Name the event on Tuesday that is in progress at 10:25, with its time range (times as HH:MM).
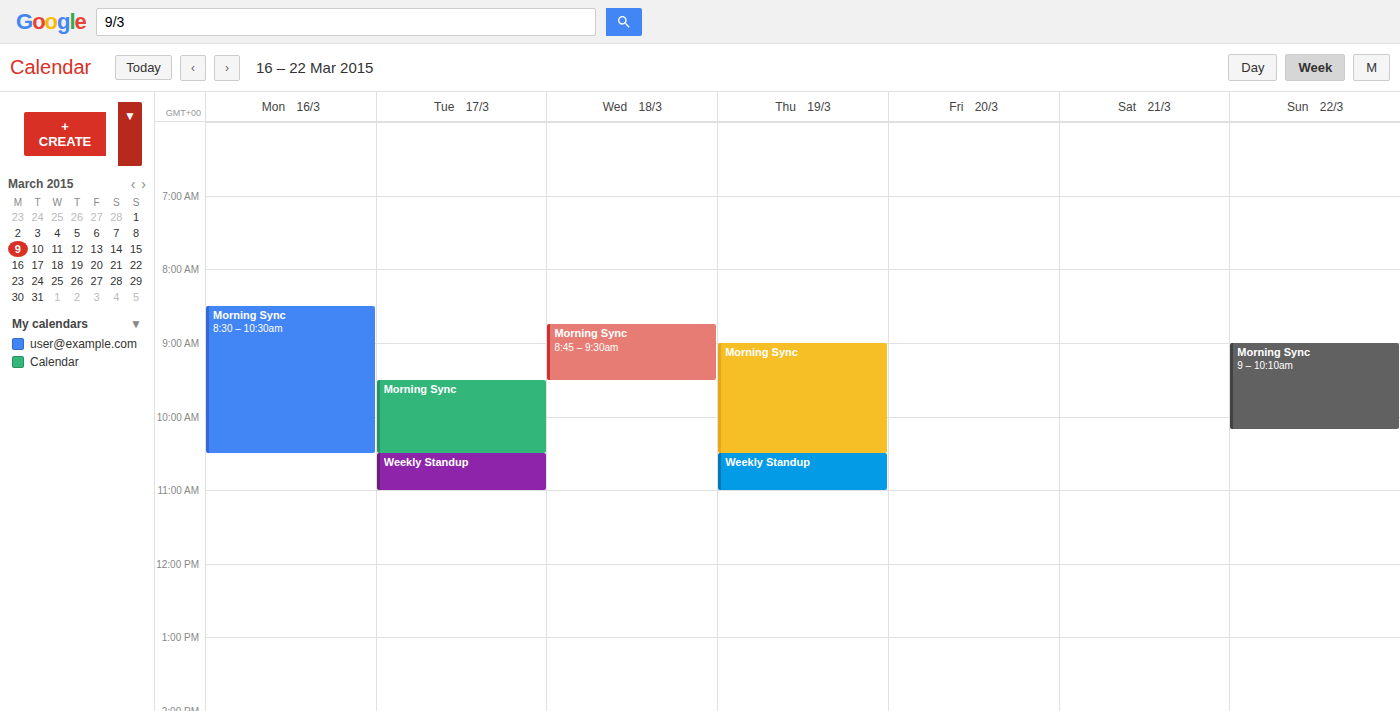
"Morning Sync", 09:30 to 10:30